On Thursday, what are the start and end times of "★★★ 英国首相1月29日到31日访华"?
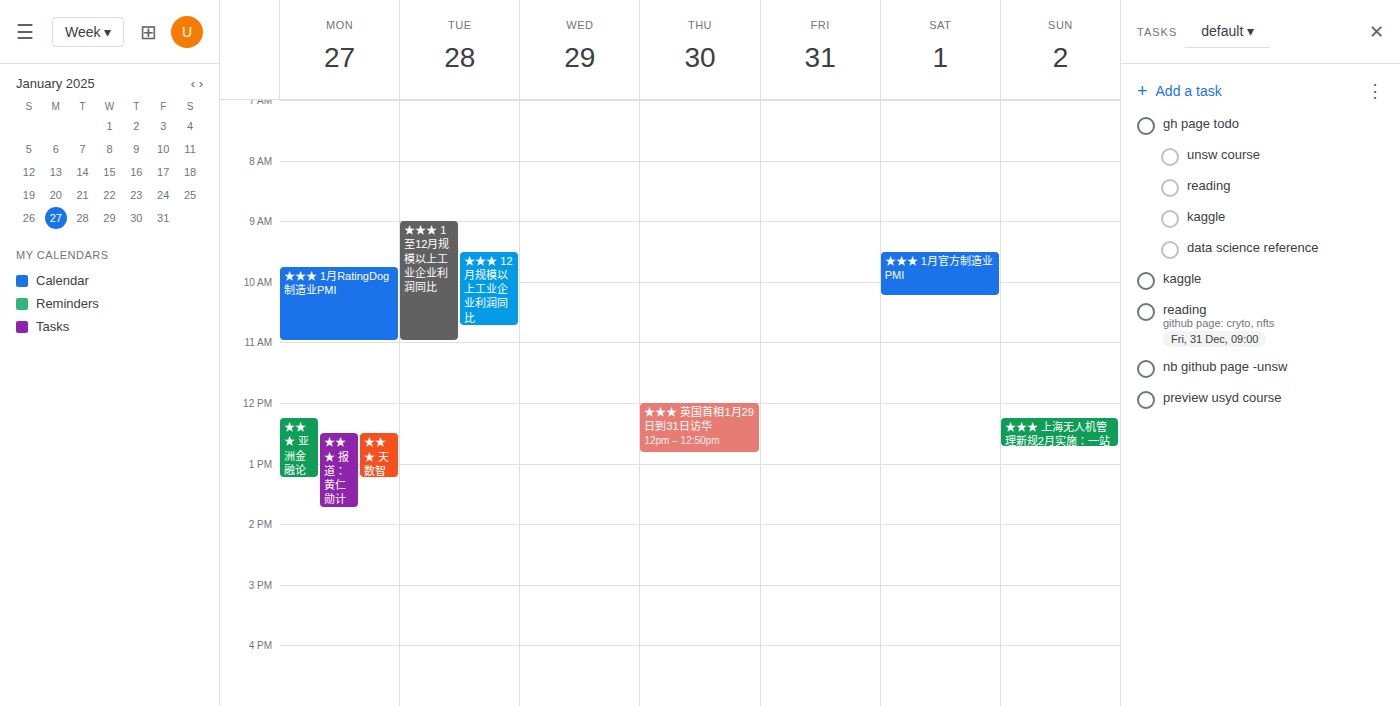
12:00 PM to 12:50 PM